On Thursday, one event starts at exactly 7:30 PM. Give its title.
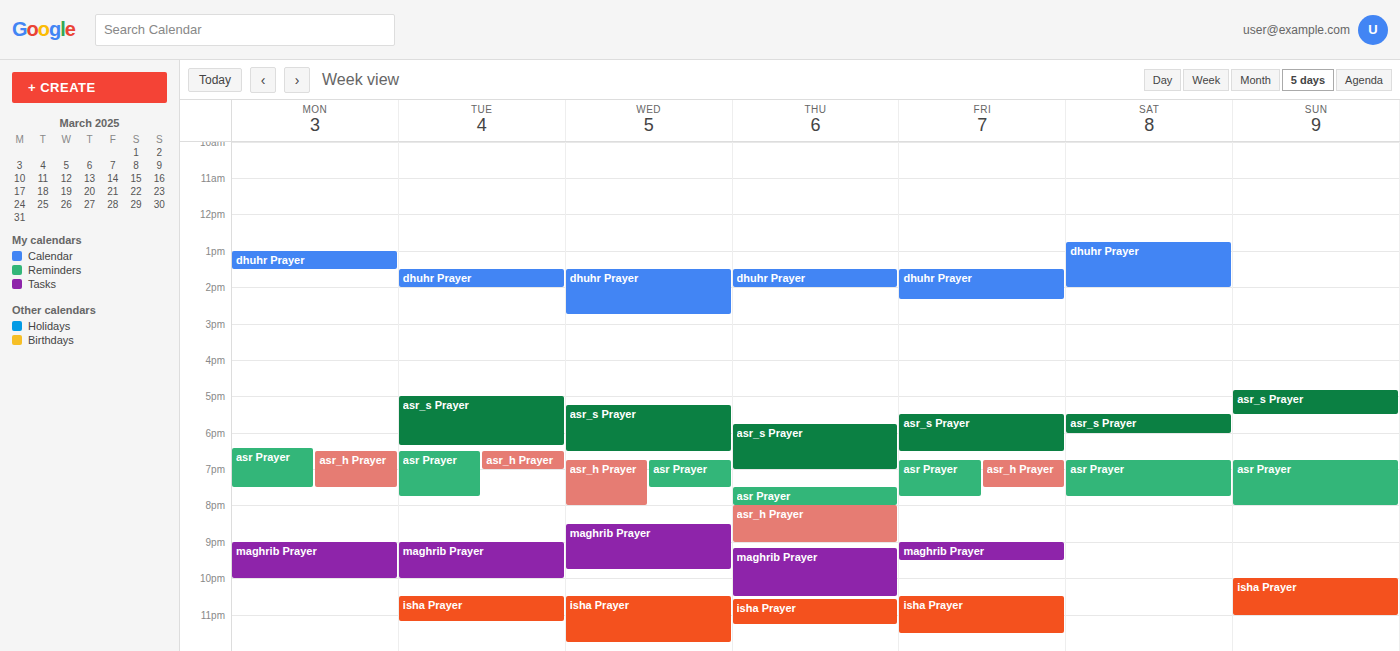
"asr Prayer"